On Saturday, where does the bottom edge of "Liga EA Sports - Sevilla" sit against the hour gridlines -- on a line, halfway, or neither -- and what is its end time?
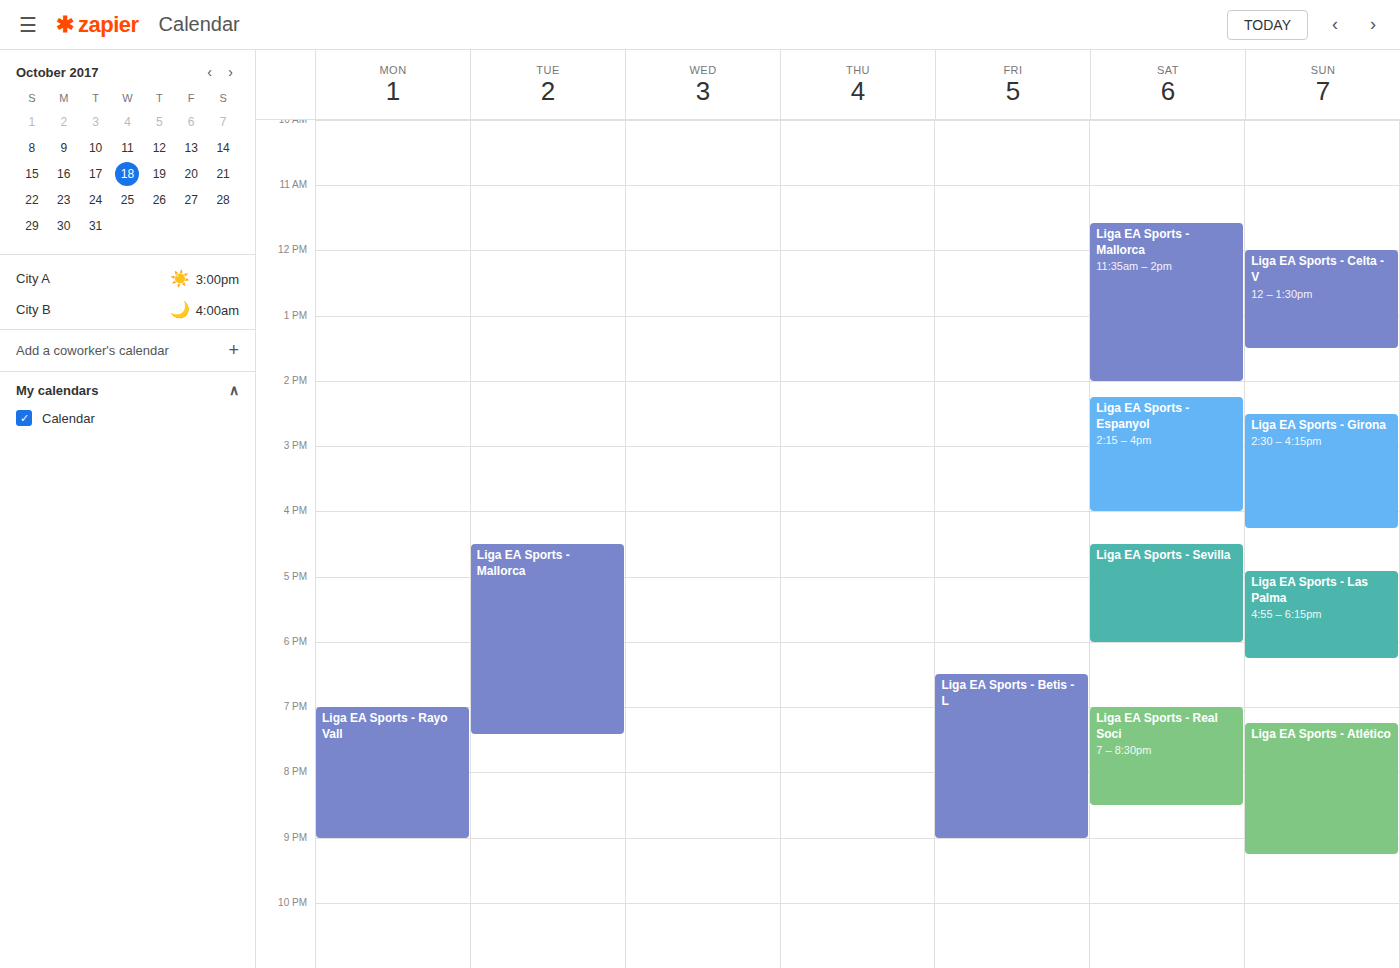
6:00 PM -- exactly on the 6 PM line.